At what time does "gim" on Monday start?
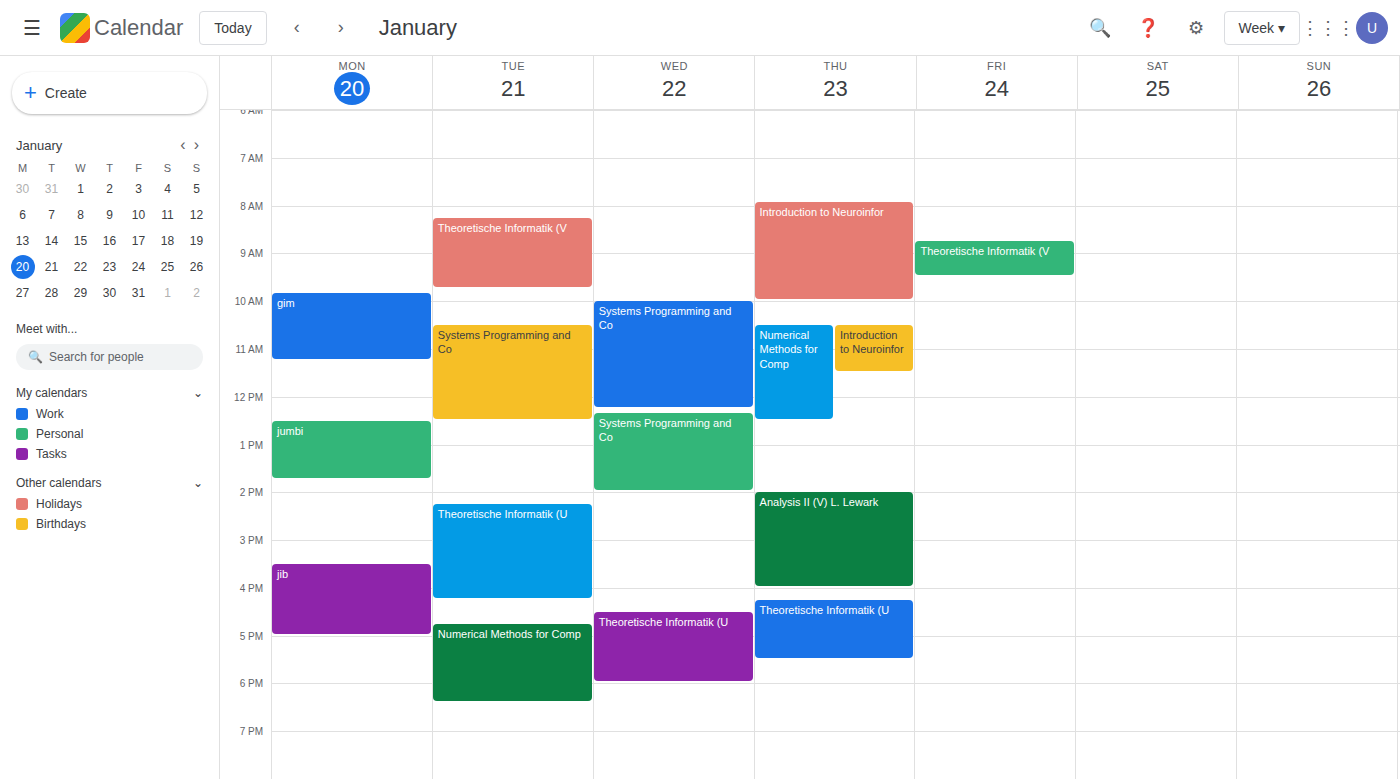
9:50 AM